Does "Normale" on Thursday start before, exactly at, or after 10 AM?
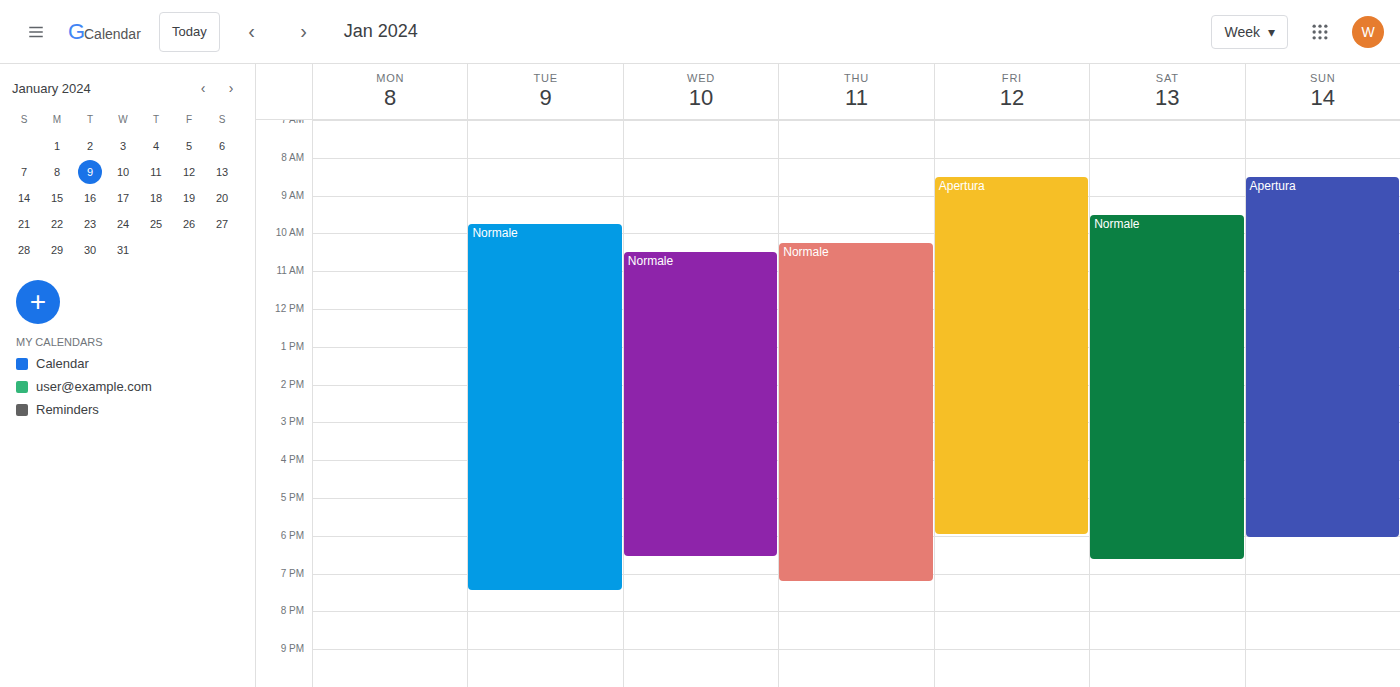
10:15 AM -- after 10 AM, 15 minutes below the 10 AM line.